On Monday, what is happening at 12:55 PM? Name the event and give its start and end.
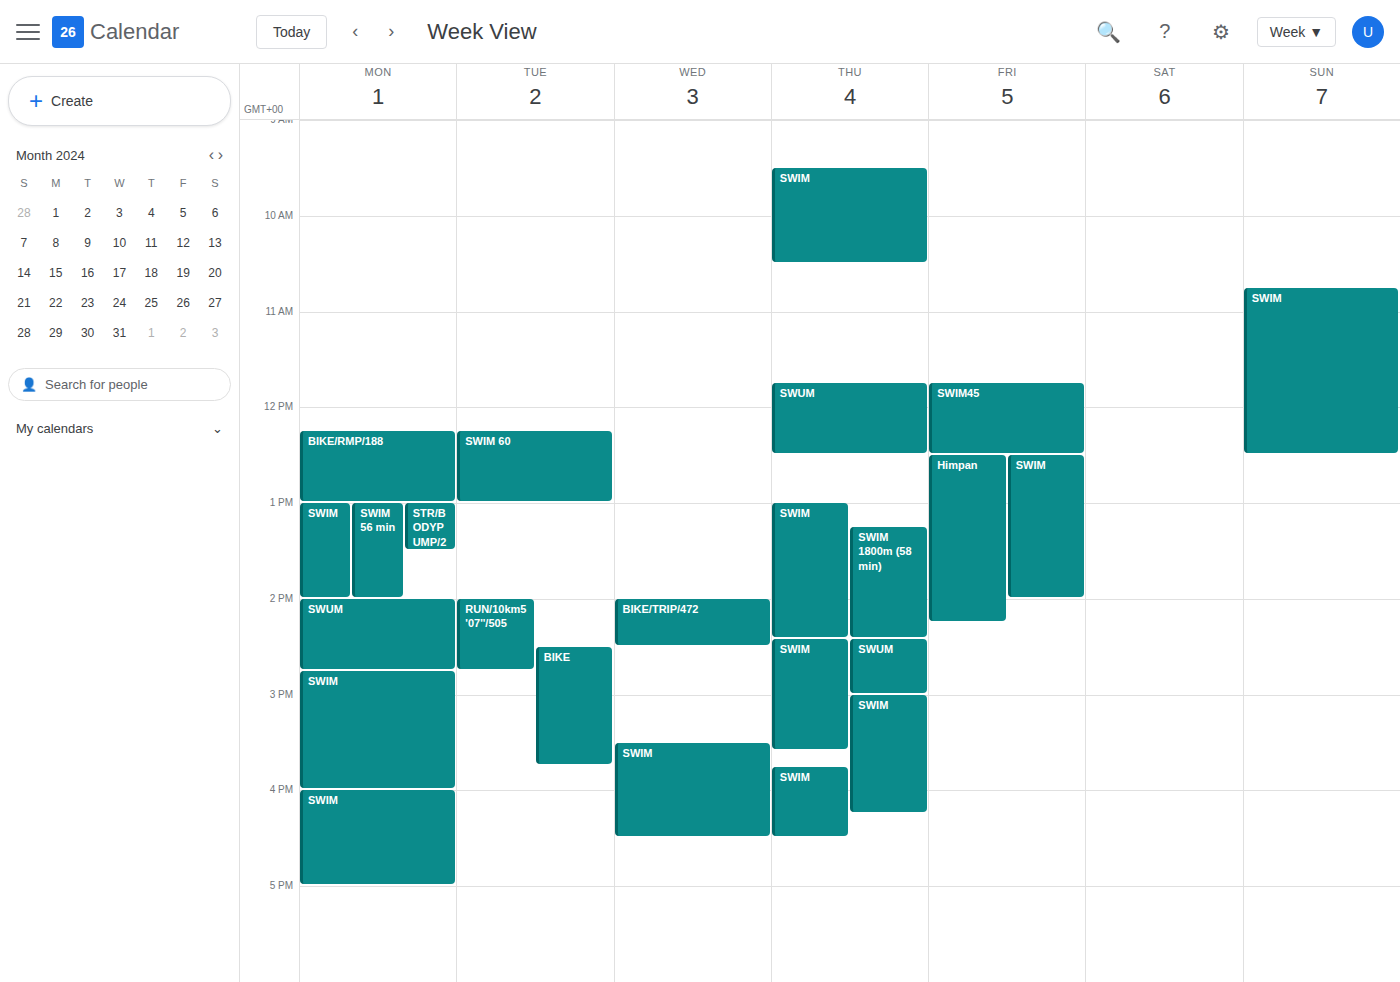
"BIKE/RMP/188", 12:15 PM to 1:00 PM